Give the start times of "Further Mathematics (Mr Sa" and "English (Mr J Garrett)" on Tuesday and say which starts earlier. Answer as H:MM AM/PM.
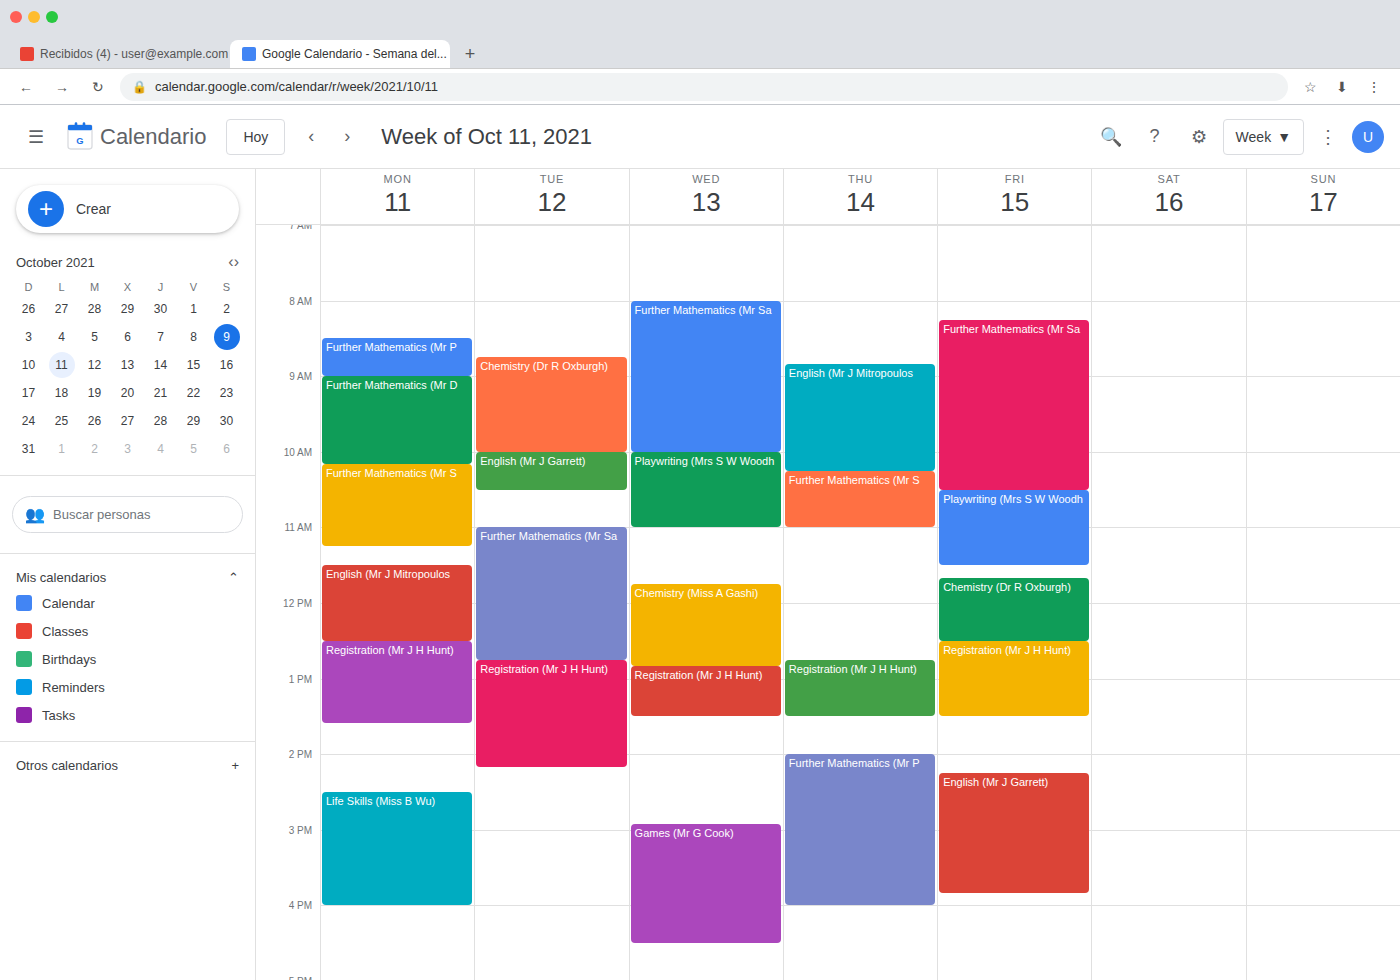
"English (Mr J Garrett)" 10:00 AM; "Further Mathematics (Mr Sa" 11:00 AM.